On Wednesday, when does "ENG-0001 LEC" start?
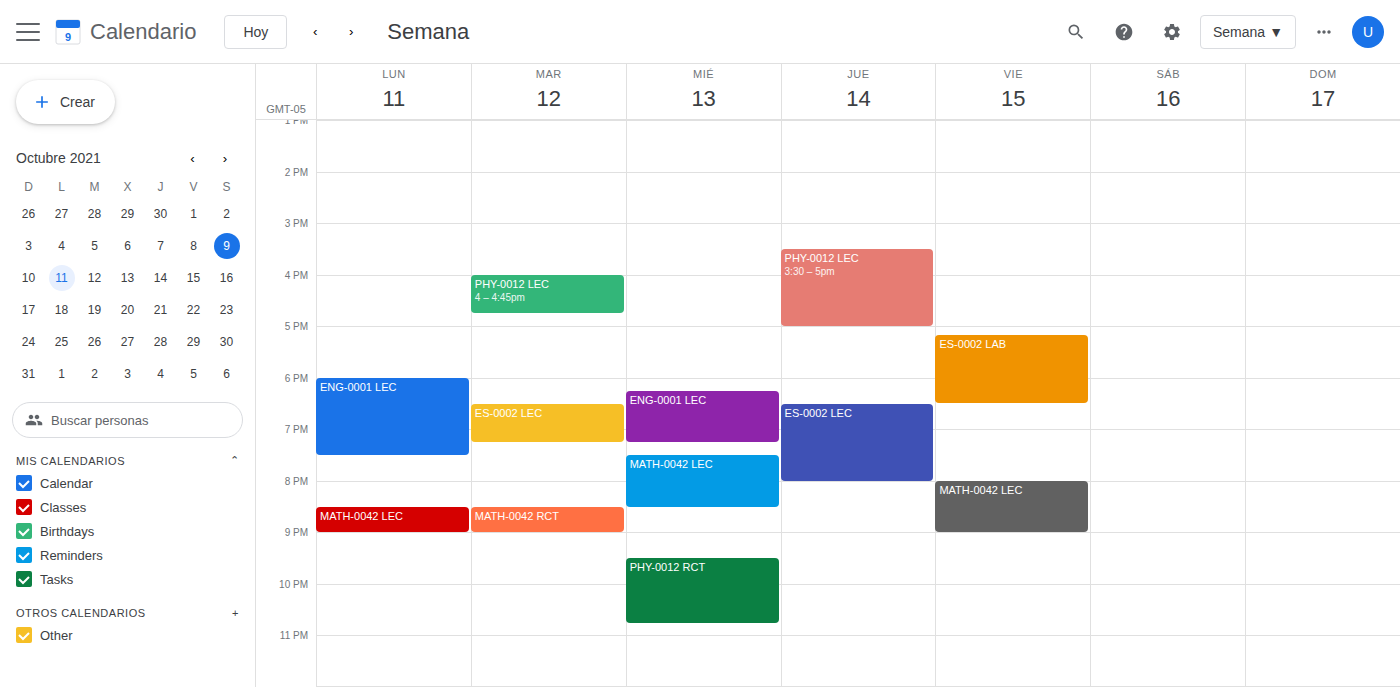
6:15 PM